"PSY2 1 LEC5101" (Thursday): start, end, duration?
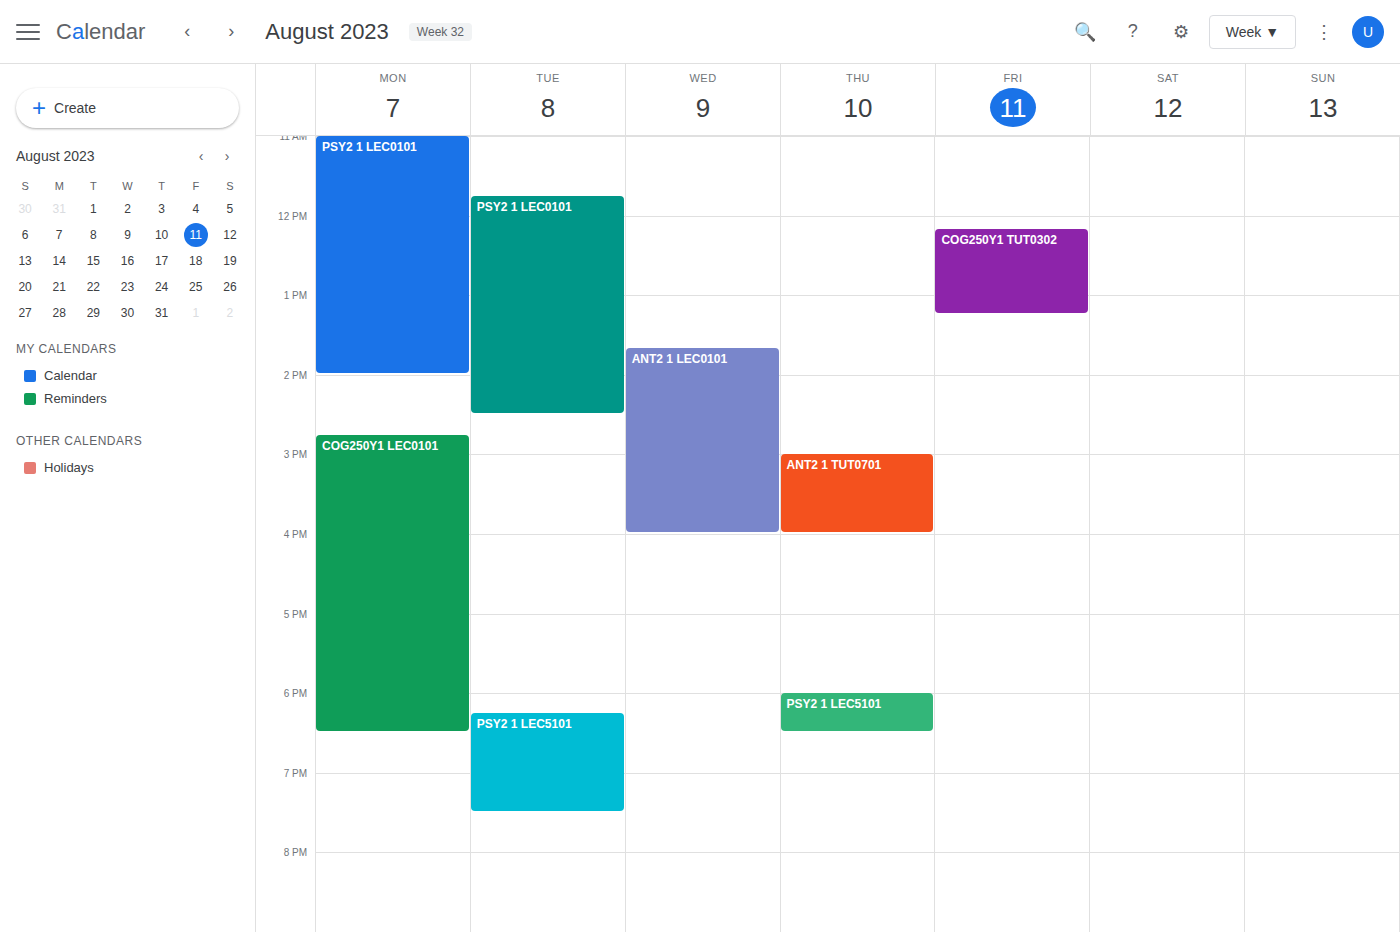
6:00 PM to 6:30 PM, 30 minutes